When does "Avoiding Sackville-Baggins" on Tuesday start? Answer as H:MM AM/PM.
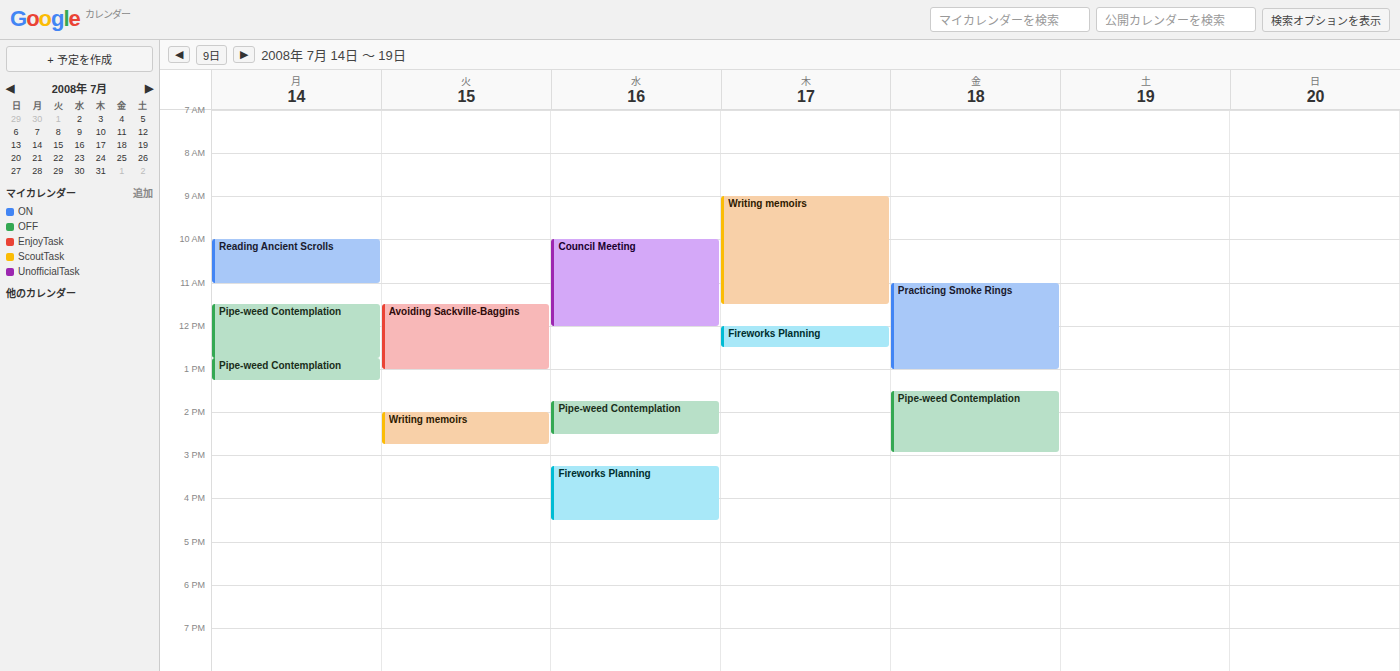
11:30 AM